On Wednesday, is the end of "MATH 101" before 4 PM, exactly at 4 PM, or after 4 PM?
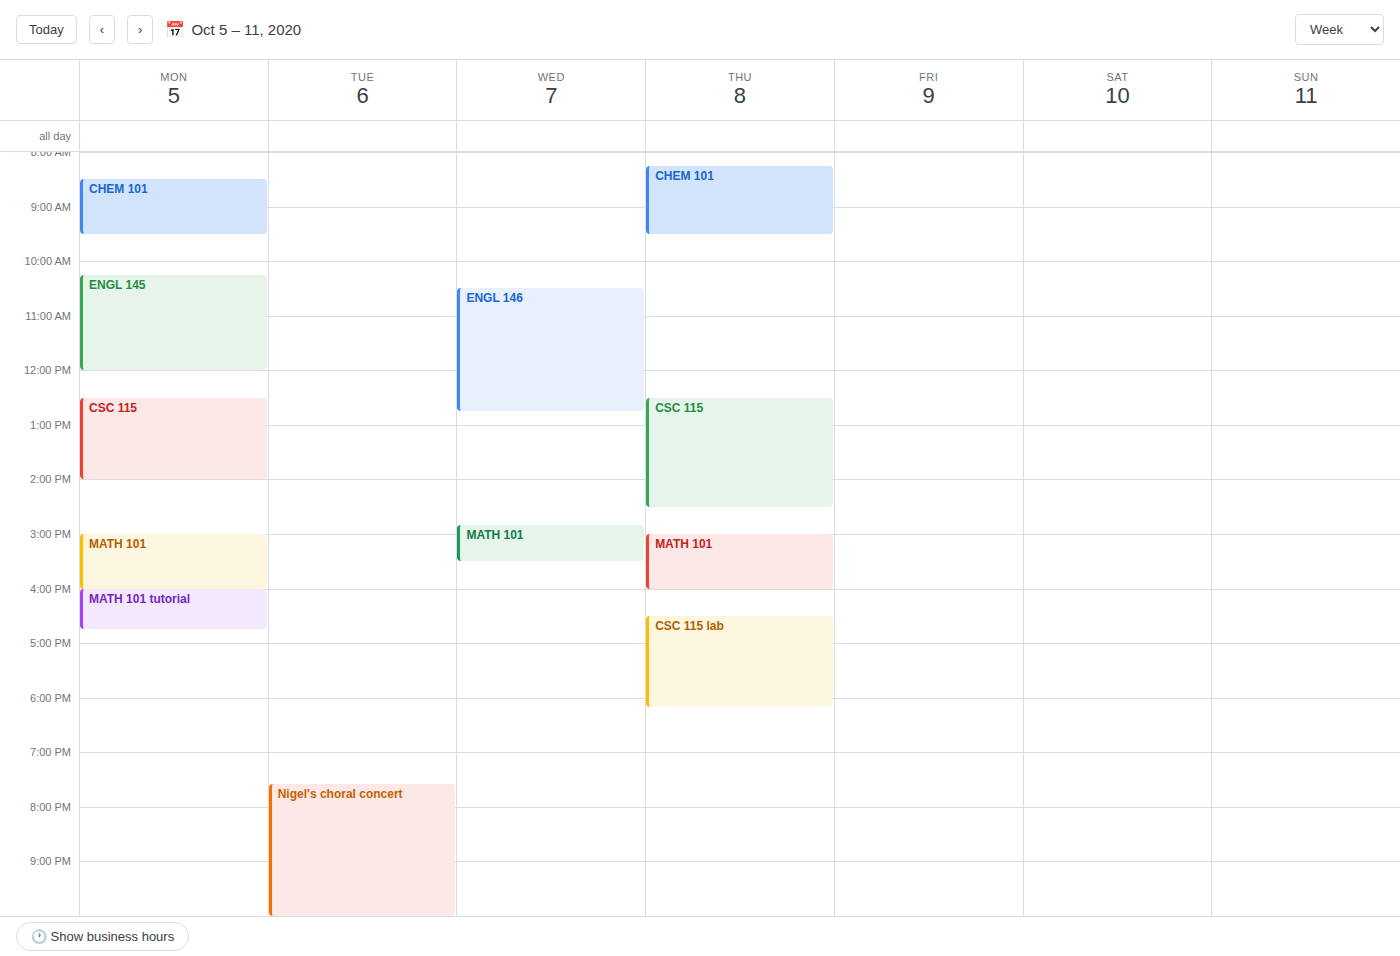
3:30 PM -- before 4 PM, 30 minutes above the 4 PM line.